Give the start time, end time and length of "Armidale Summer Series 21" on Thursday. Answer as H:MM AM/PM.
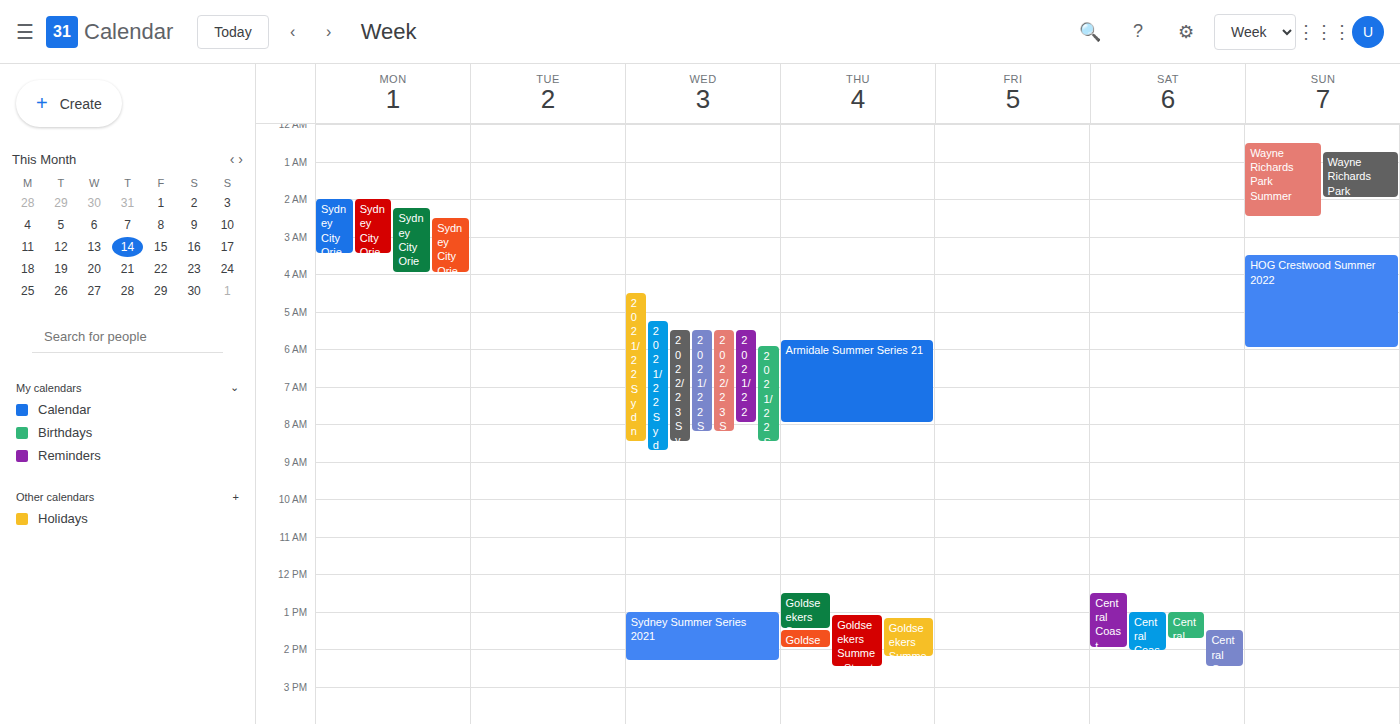
5:45 AM to 8:00 AM, 2 hours 15 minutes